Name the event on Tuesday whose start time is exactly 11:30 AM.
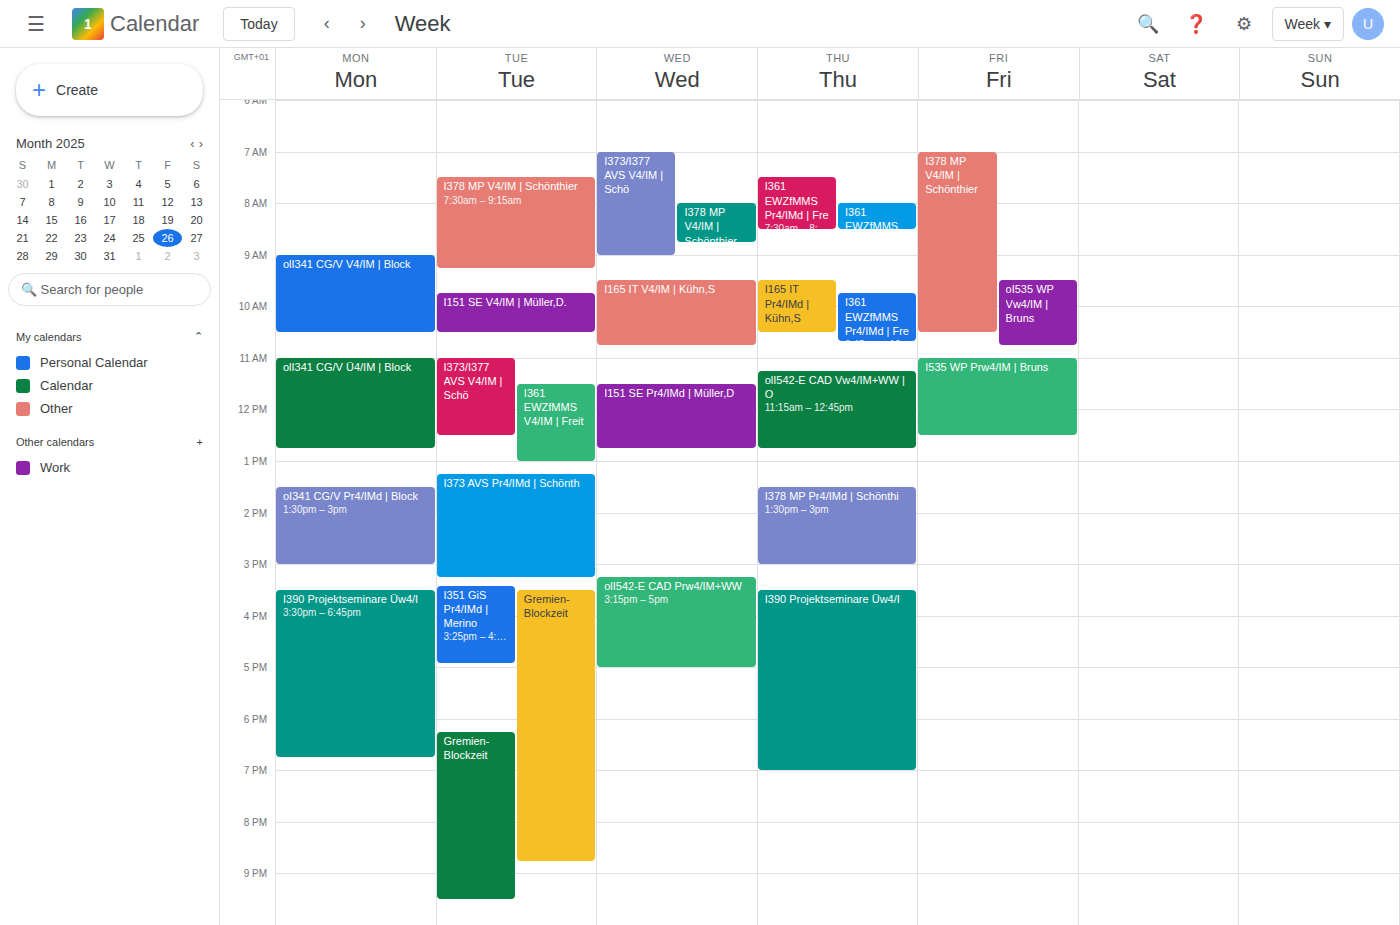
"I361 EWZfMMS V4/IM | Freit"